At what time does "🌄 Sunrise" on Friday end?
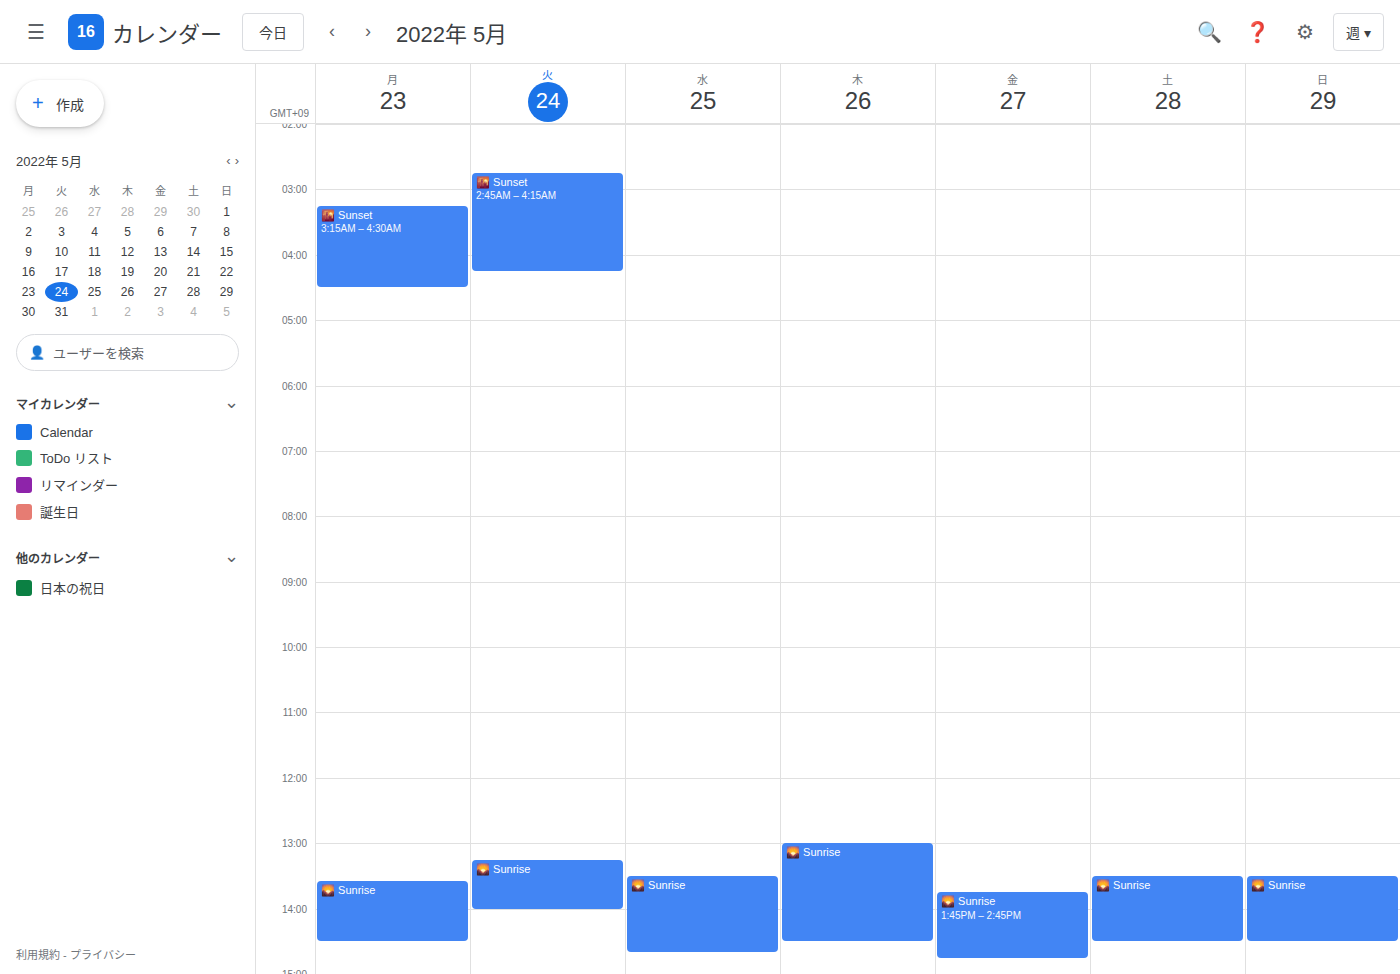
2:45 PM